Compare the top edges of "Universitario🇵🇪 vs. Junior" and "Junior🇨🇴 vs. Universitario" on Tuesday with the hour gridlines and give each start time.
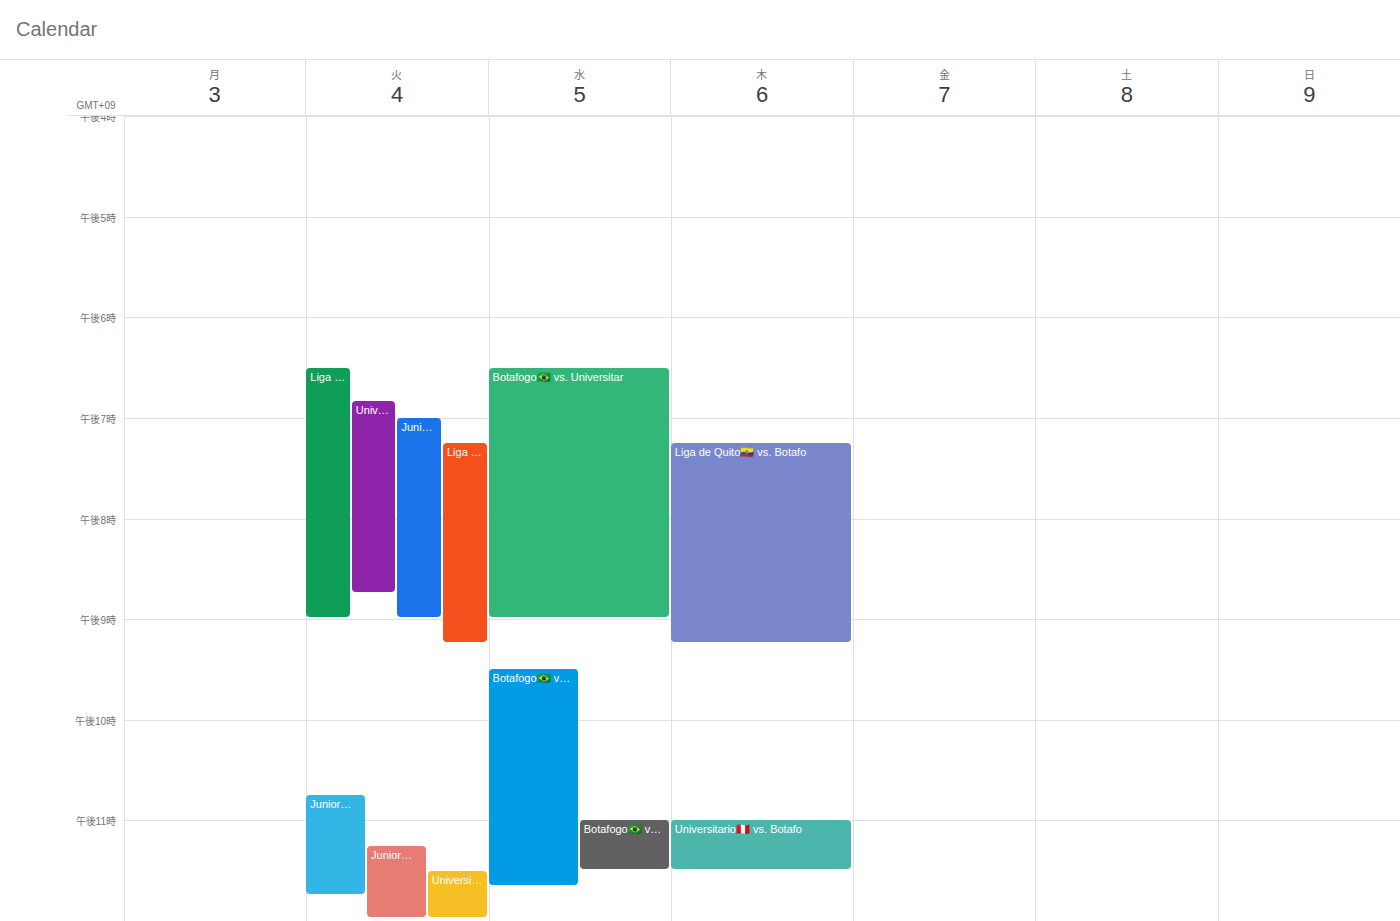
"Universitario🇵🇪 vs. Junior": 11:30 PM, halfway between the 11 PM and 12 AM lines. "Junior🇨🇴 vs. Universitario": 11:15 PM, neither: a quarter of the way from the 11 PM line to the 12 AM line.